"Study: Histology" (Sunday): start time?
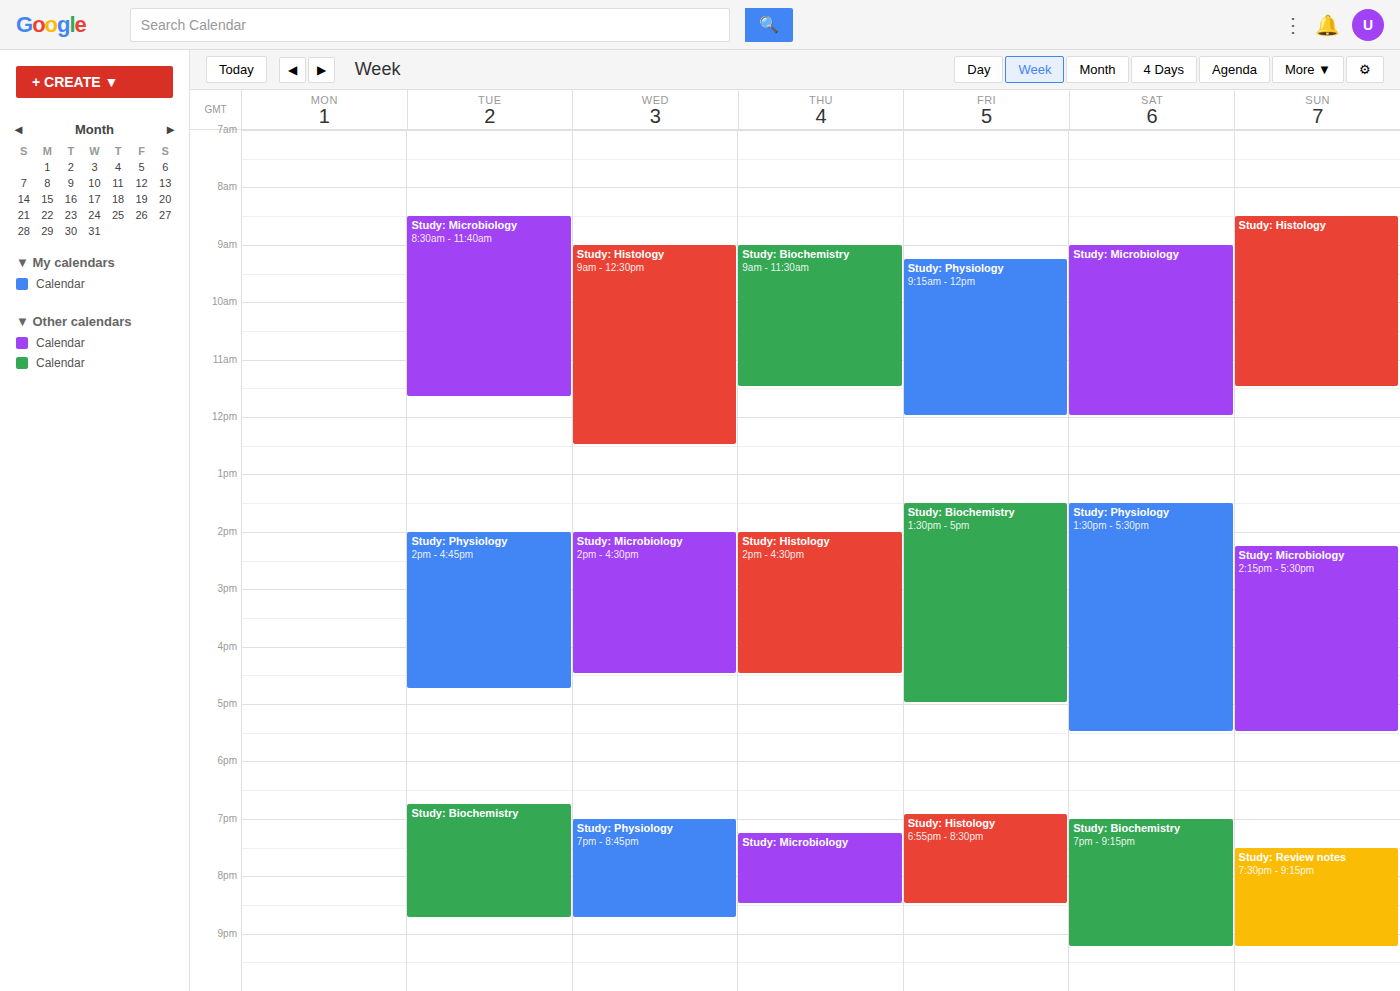
08:30